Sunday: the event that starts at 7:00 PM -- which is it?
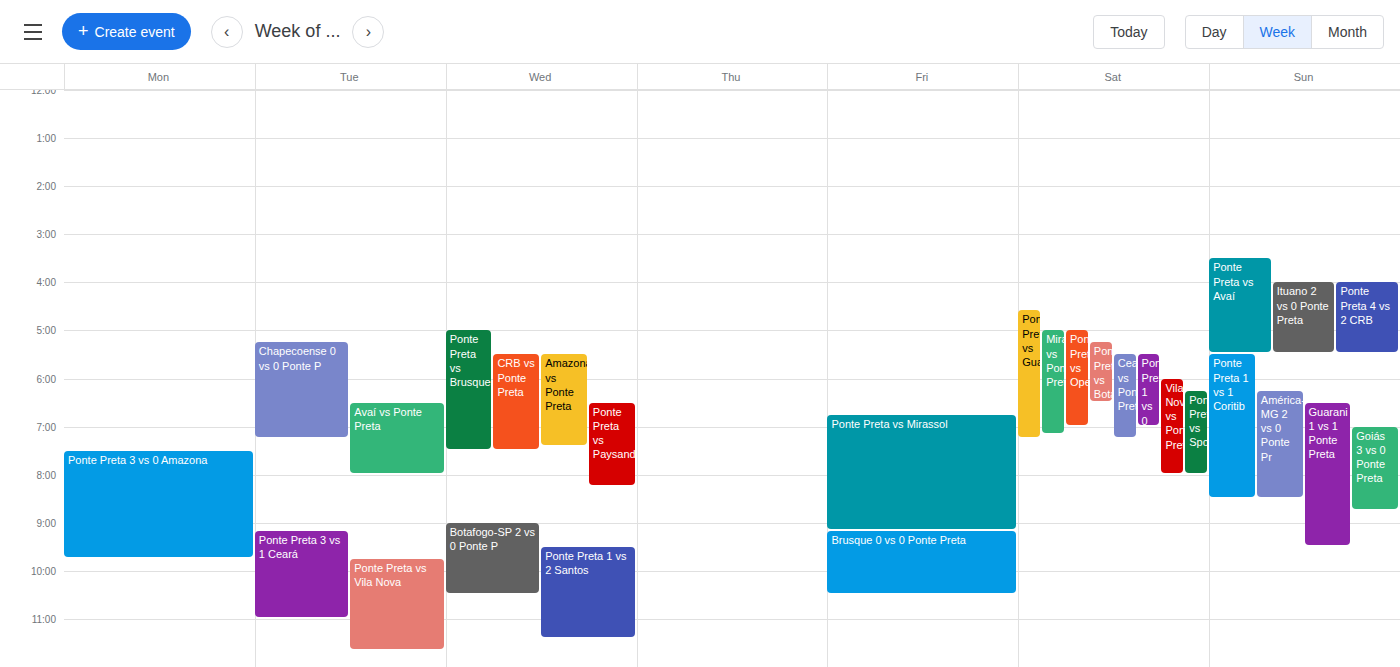
"Goiás 3 vs 0 Ponte Preta"